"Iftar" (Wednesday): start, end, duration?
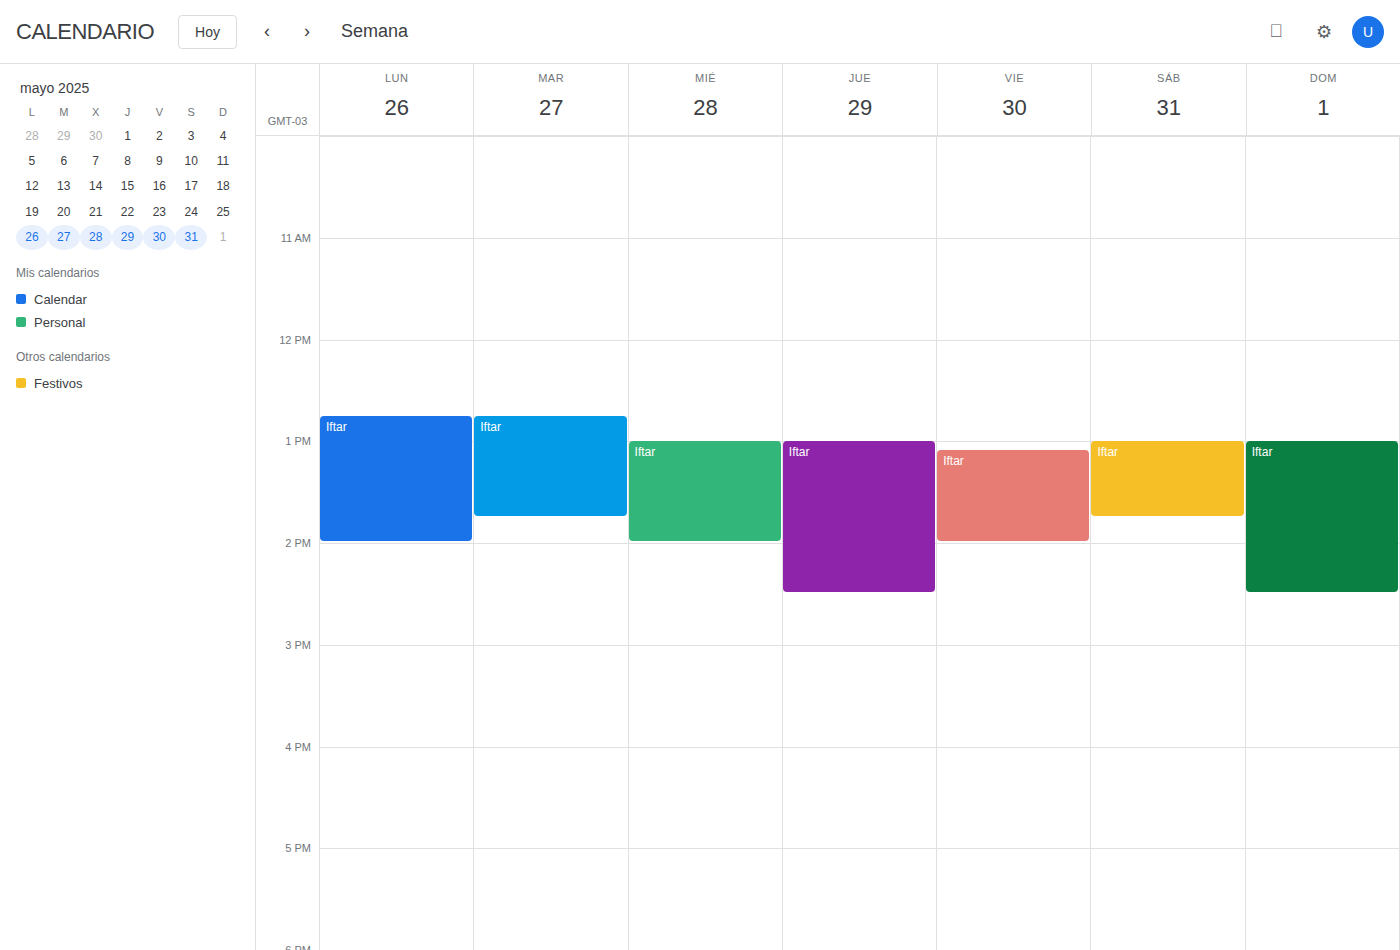
1:00 PM to 2:00 PM, 1 hour